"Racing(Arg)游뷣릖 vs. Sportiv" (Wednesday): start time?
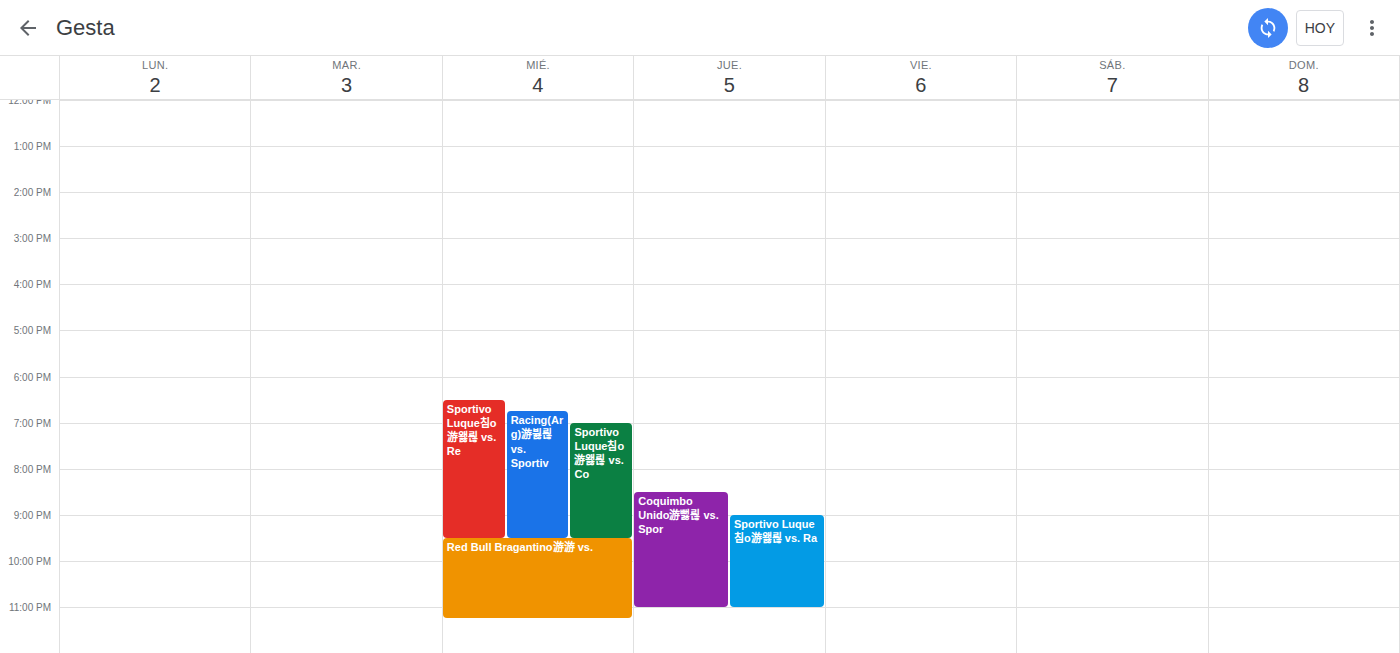
6:45 PM